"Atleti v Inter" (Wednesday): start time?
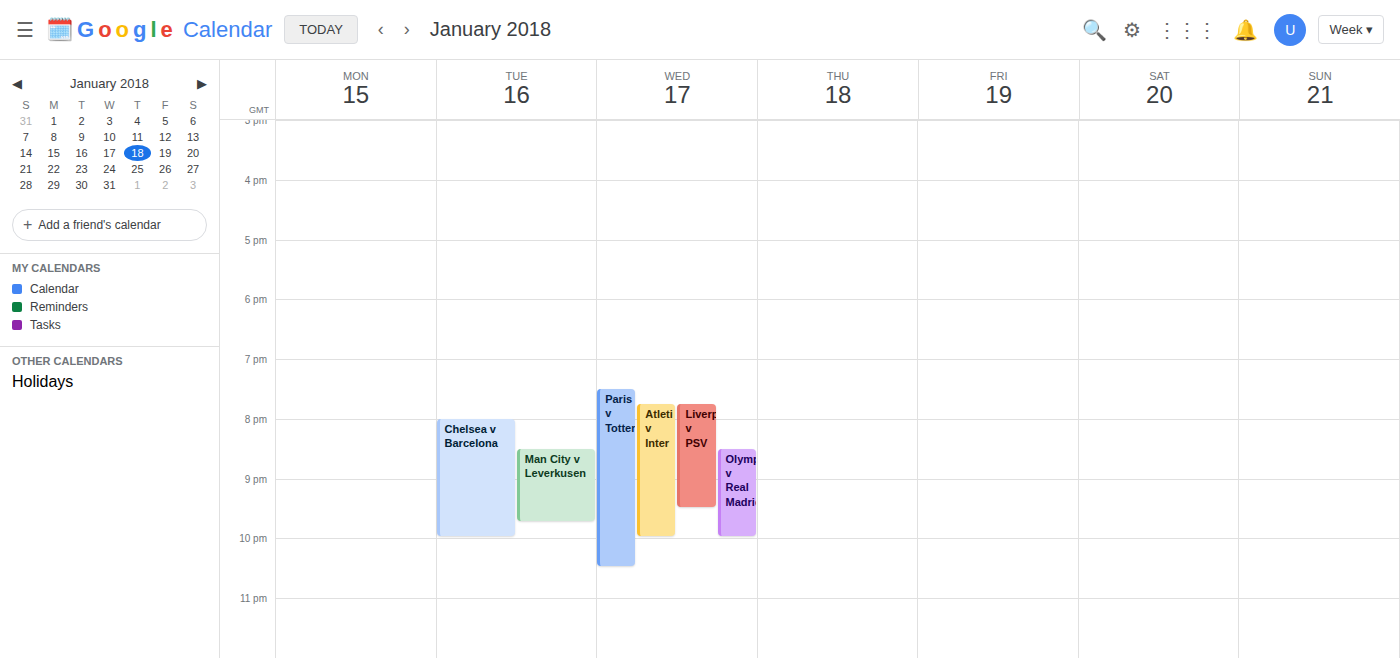
7:45 PM